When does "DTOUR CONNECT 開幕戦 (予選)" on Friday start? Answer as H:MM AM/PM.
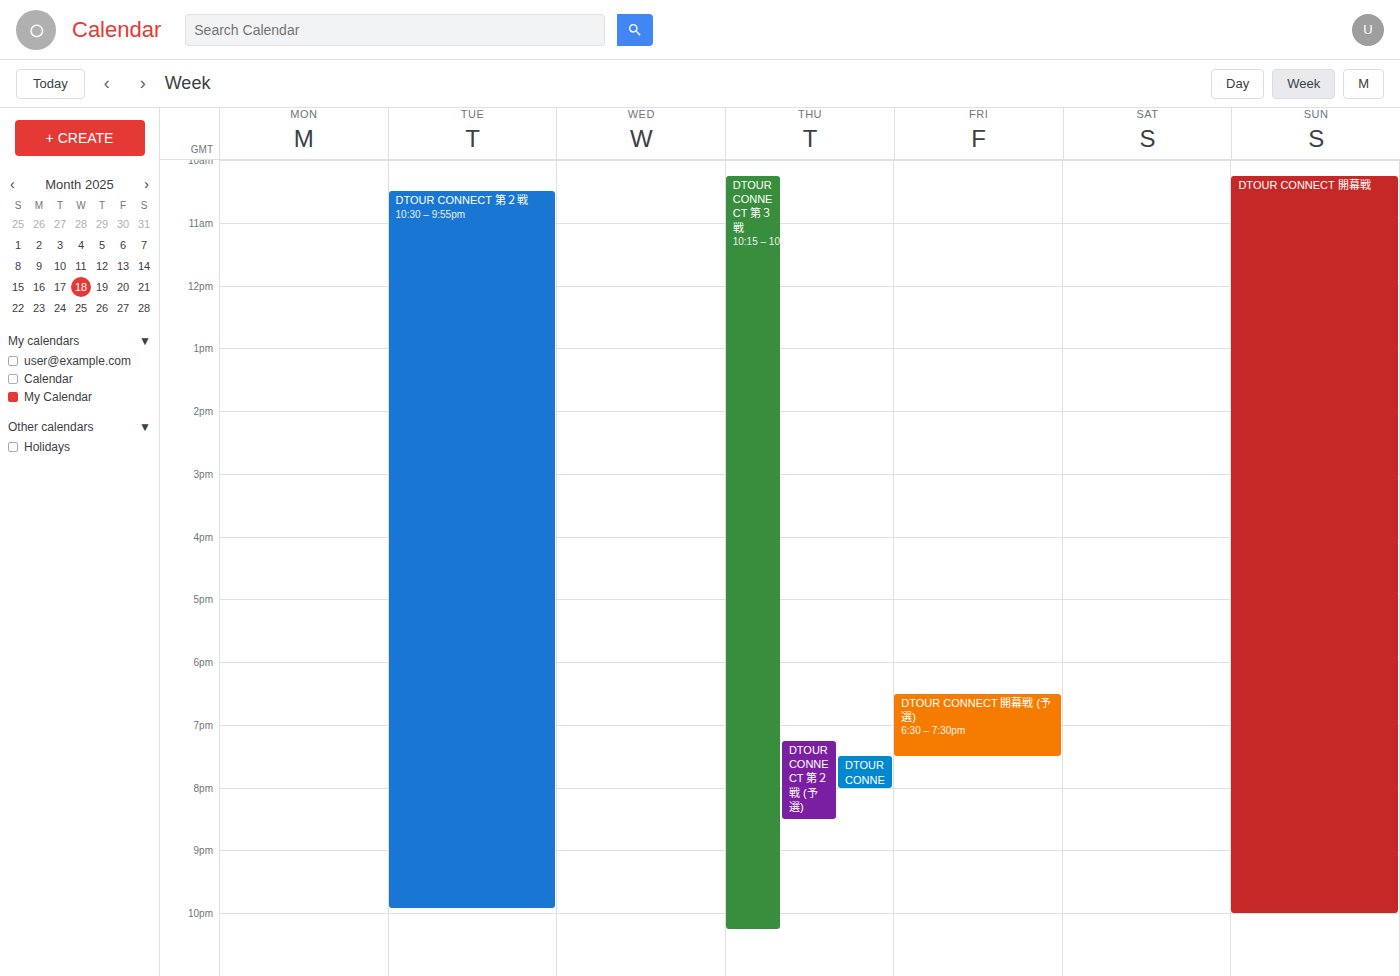
6:30 PM